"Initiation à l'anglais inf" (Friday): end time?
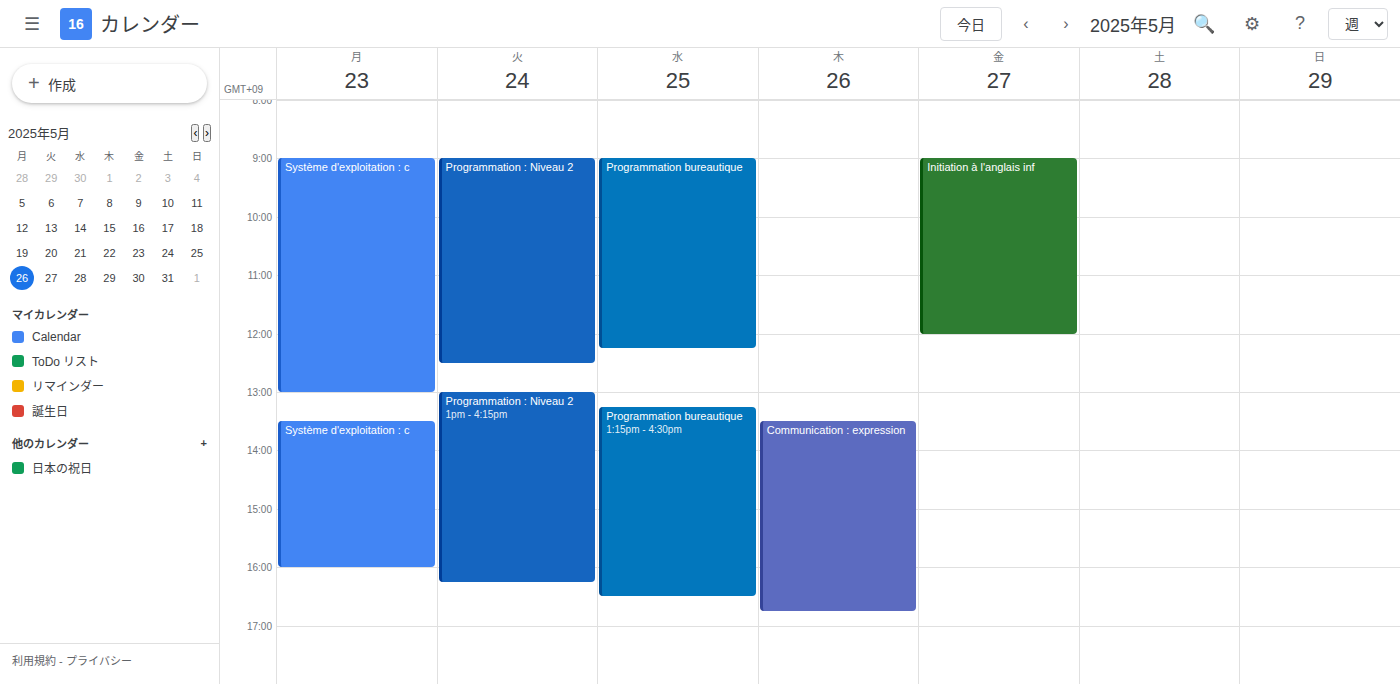
12:00